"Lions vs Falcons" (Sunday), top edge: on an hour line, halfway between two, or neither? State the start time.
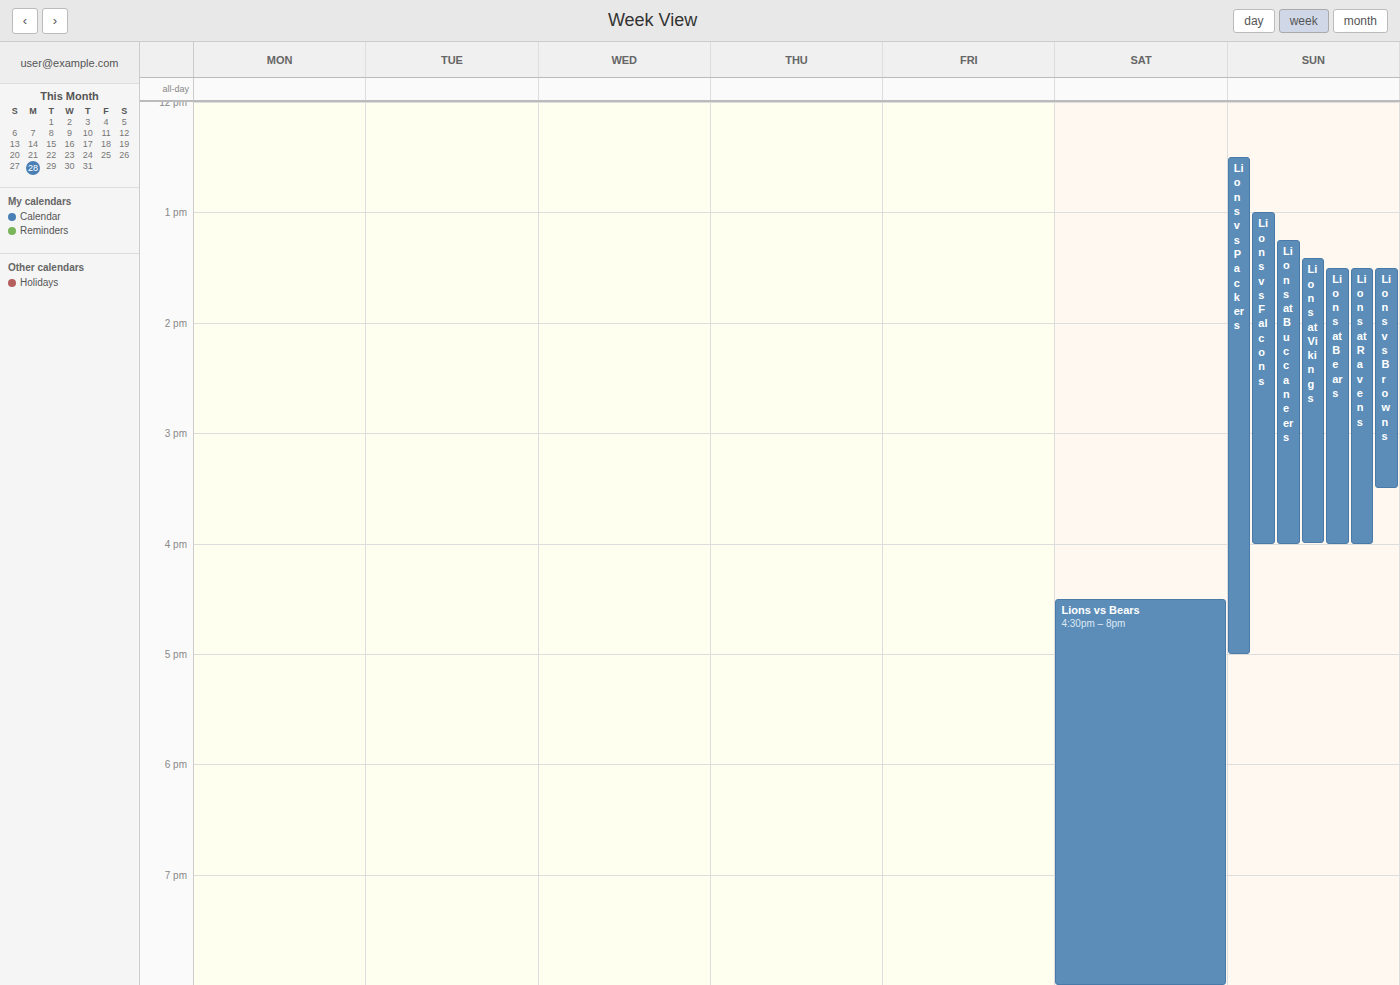
13:00 -- exactly on the 13:00 line.